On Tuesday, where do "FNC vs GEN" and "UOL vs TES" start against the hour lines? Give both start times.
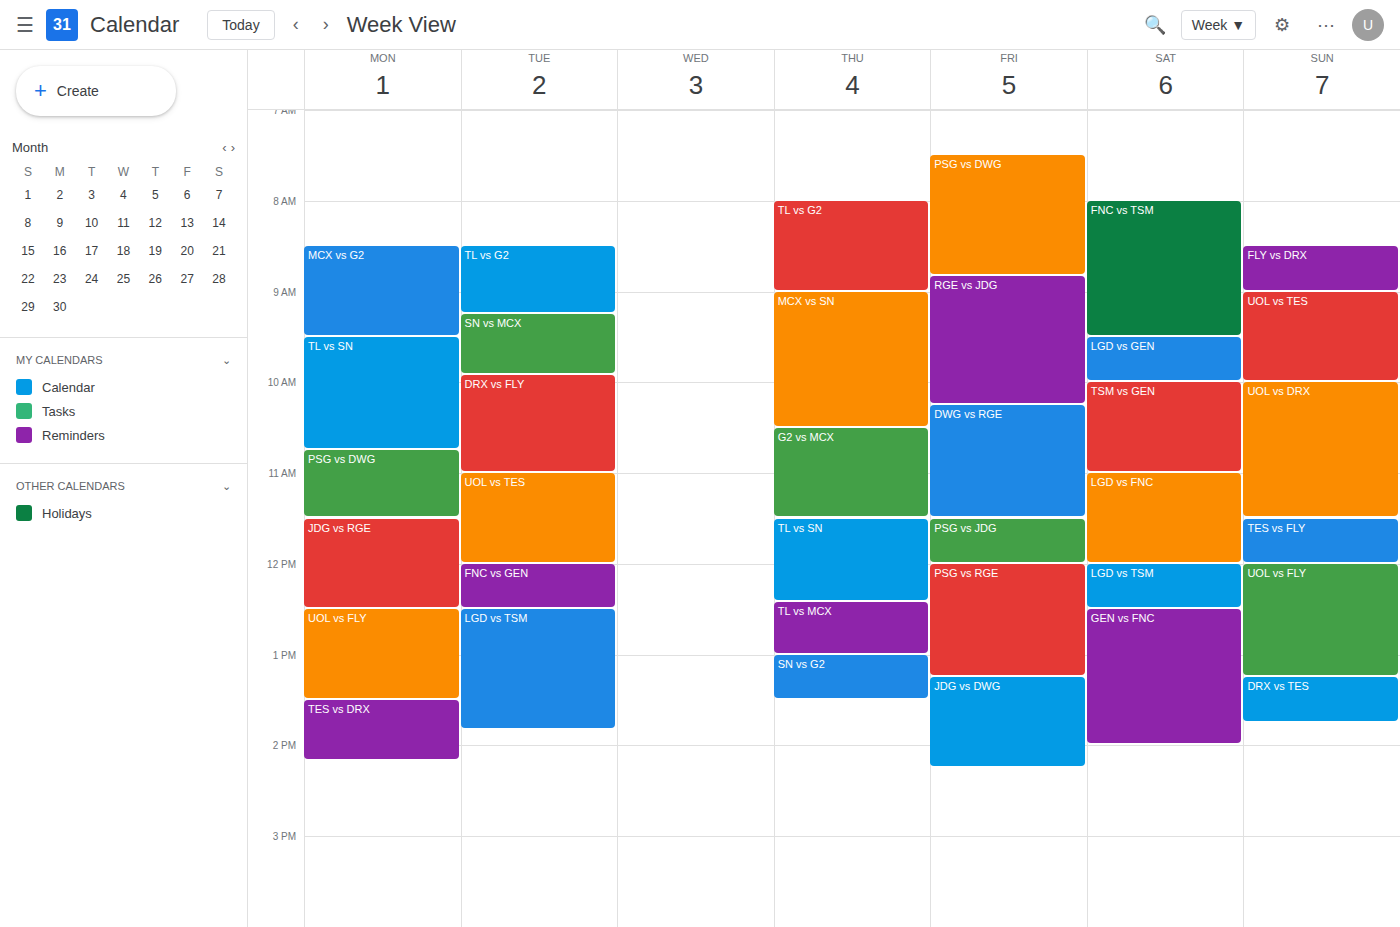
"FNC vs GEN": 12:00 PM, exactly on the 12 PM line. "UOL vs TES": 11:00 AM, exactly on the 11 AM line.